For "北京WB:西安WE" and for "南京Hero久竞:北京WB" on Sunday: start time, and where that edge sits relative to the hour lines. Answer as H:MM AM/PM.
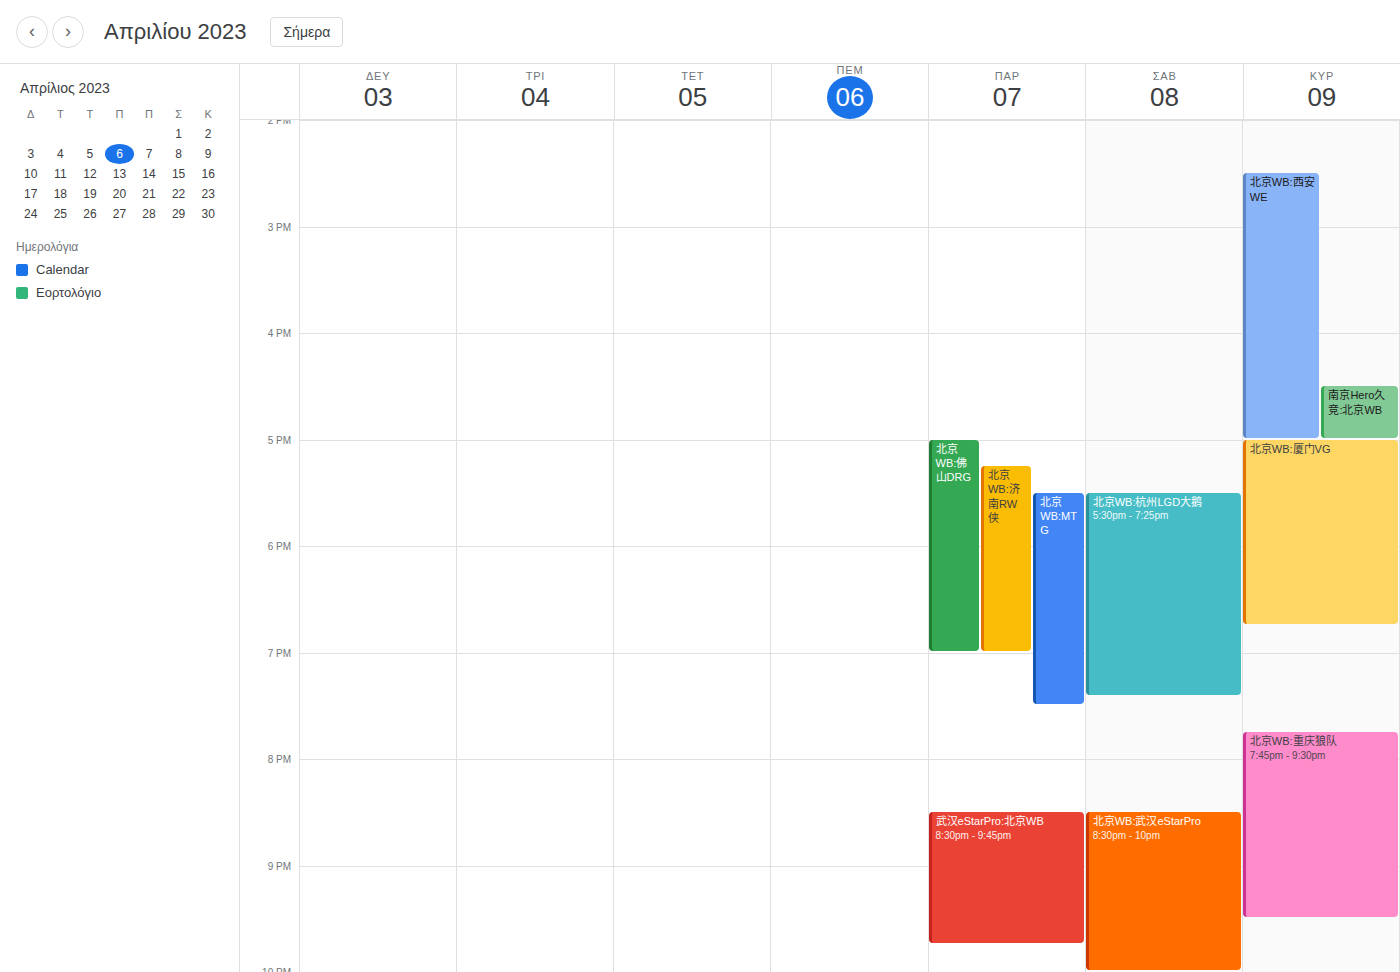
"北京WB:西安WE": 2:30 PM, halfway between the 2 PM and 3 PM lines. "南京Hero久竞:北京WB": 4:30 PM, halfway between the 4 PM and 5 PM lines.